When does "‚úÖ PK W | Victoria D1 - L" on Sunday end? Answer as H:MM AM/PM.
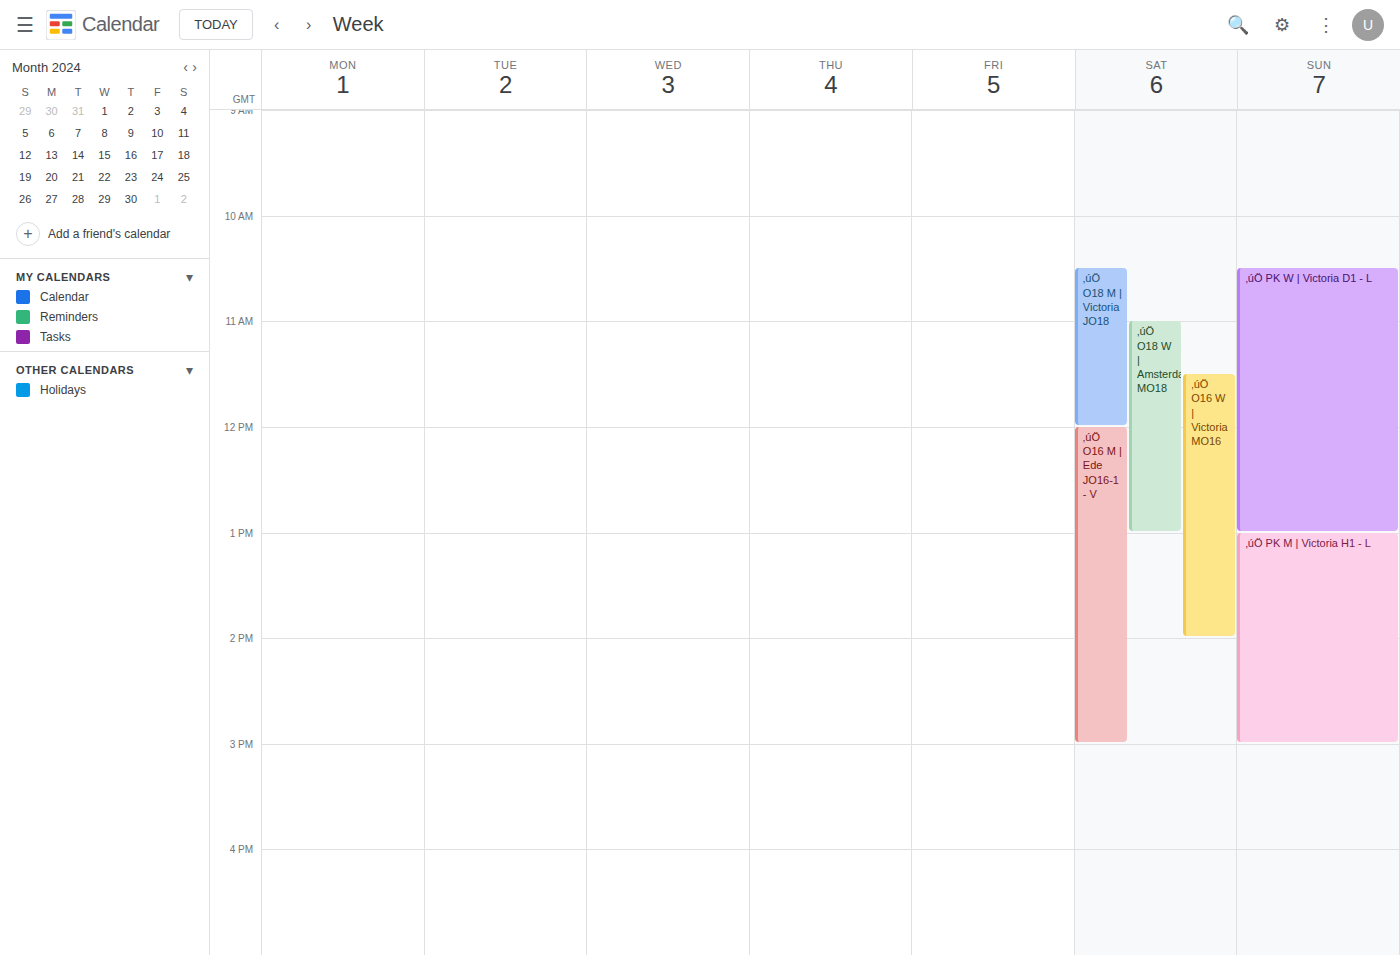
1:00 PM